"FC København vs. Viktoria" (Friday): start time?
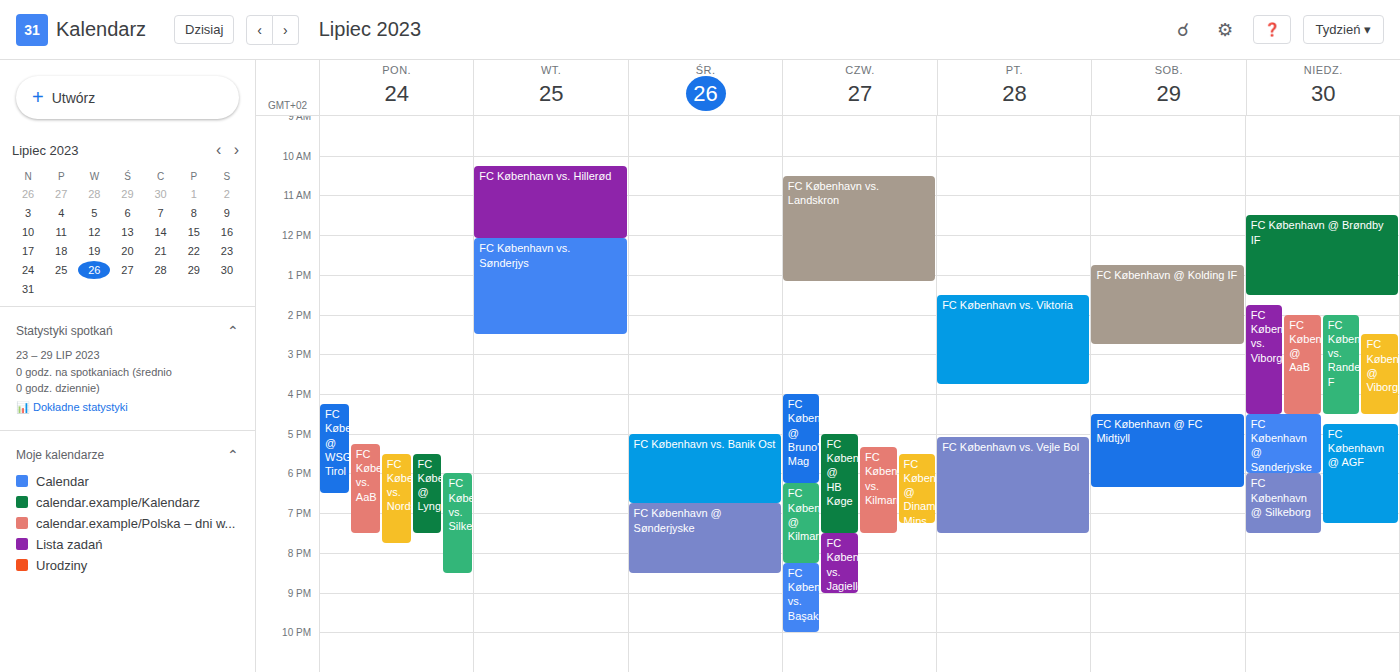
1:30 PM